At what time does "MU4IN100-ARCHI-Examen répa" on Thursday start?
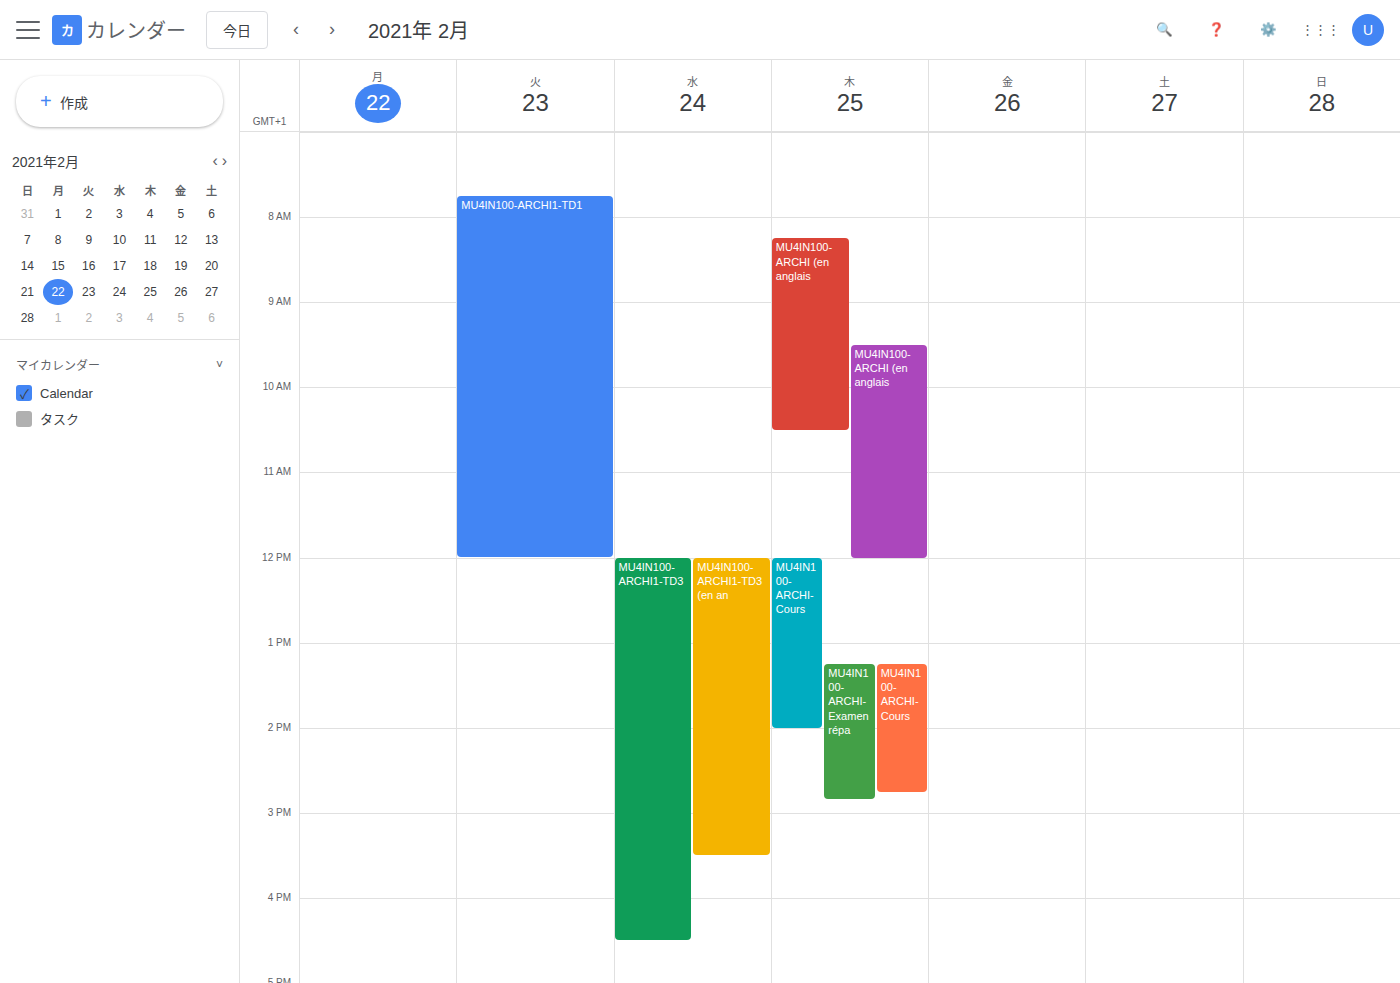
13:15